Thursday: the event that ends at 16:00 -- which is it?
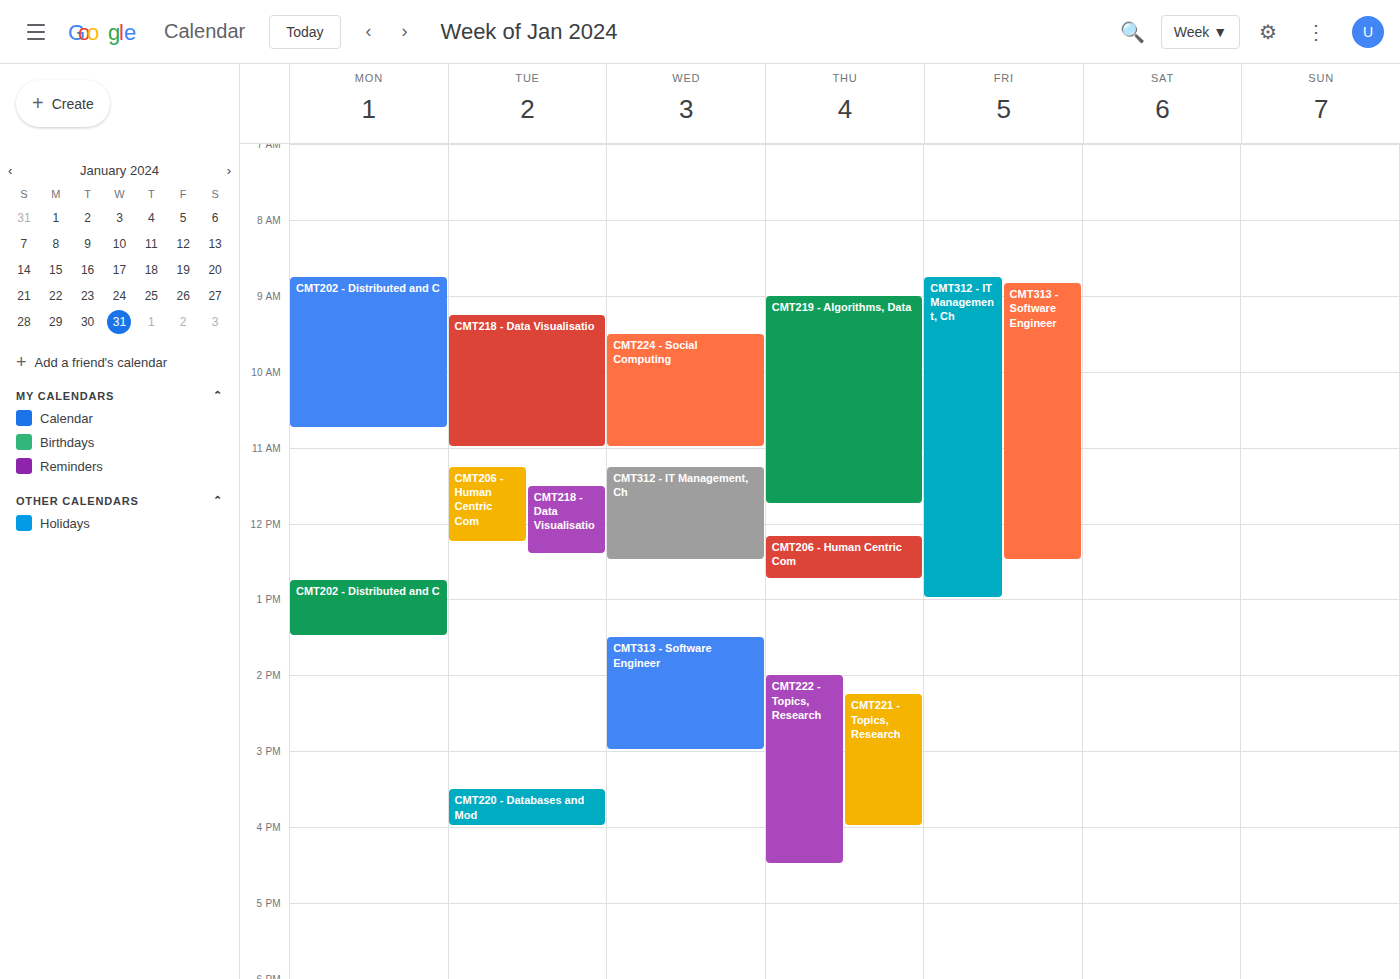
"CMT221 - Topics, Research"